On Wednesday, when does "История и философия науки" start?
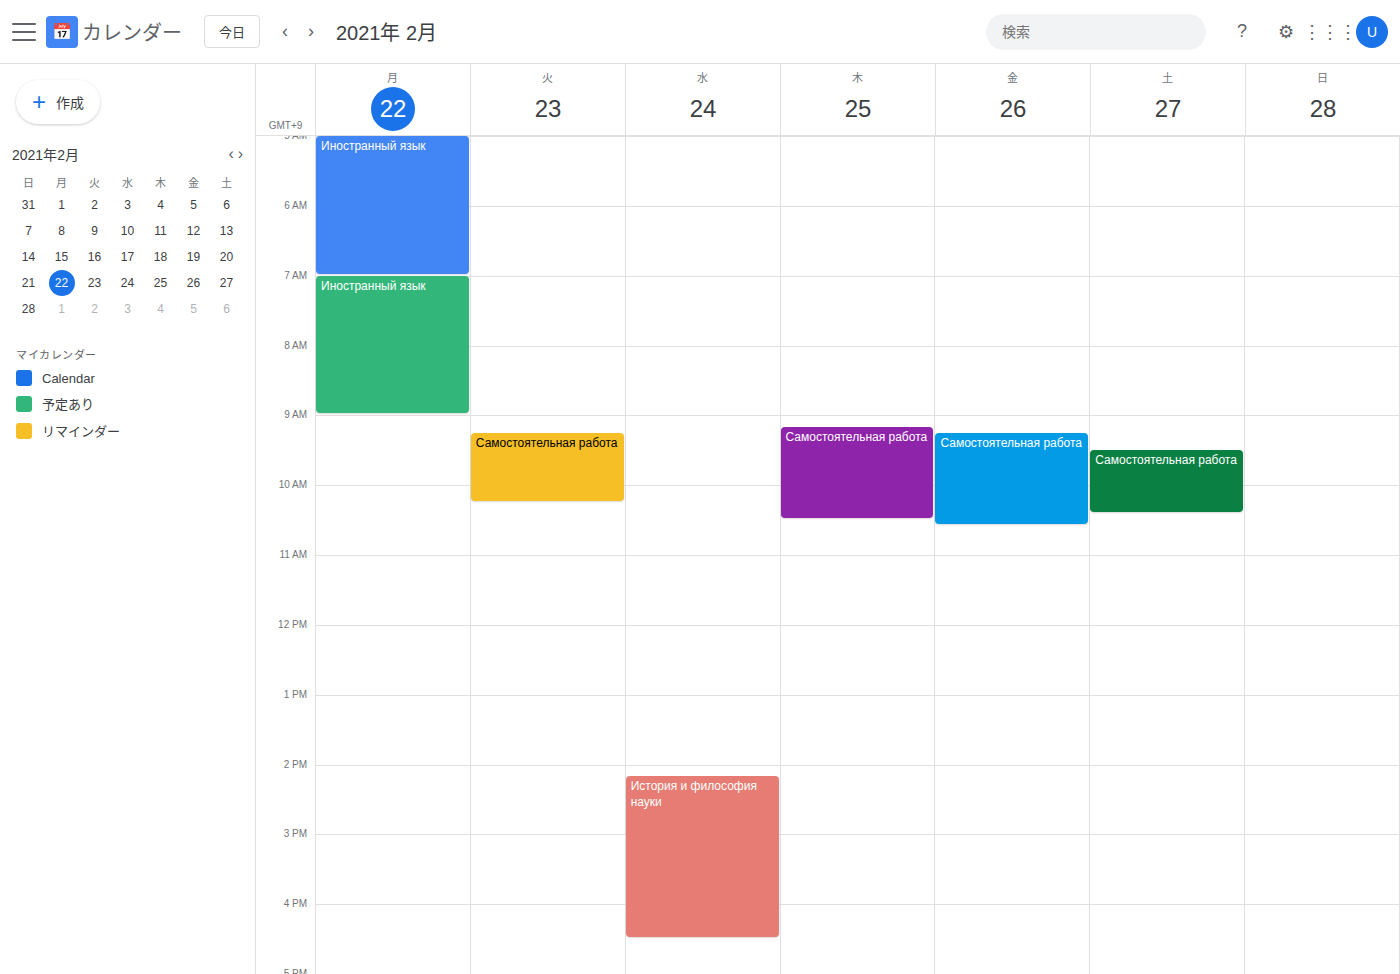
14:10